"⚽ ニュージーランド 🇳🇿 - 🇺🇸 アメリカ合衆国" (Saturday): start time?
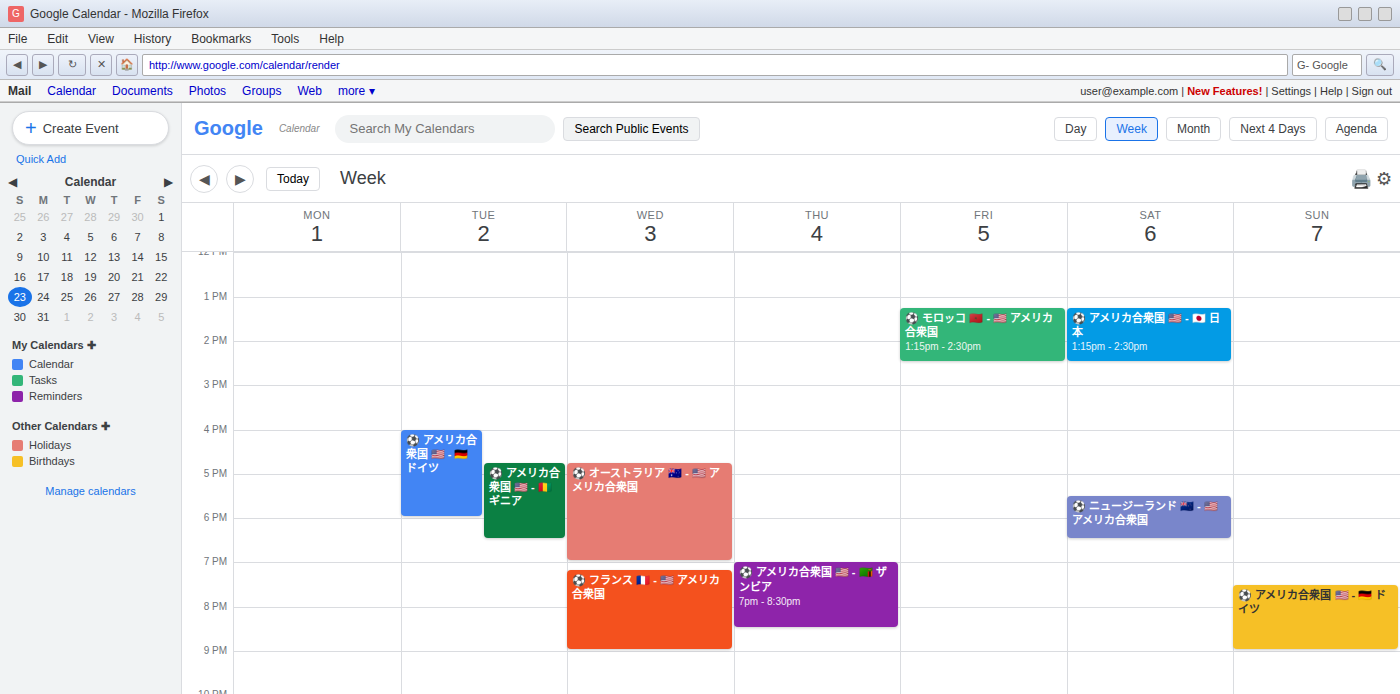
5:30 PM